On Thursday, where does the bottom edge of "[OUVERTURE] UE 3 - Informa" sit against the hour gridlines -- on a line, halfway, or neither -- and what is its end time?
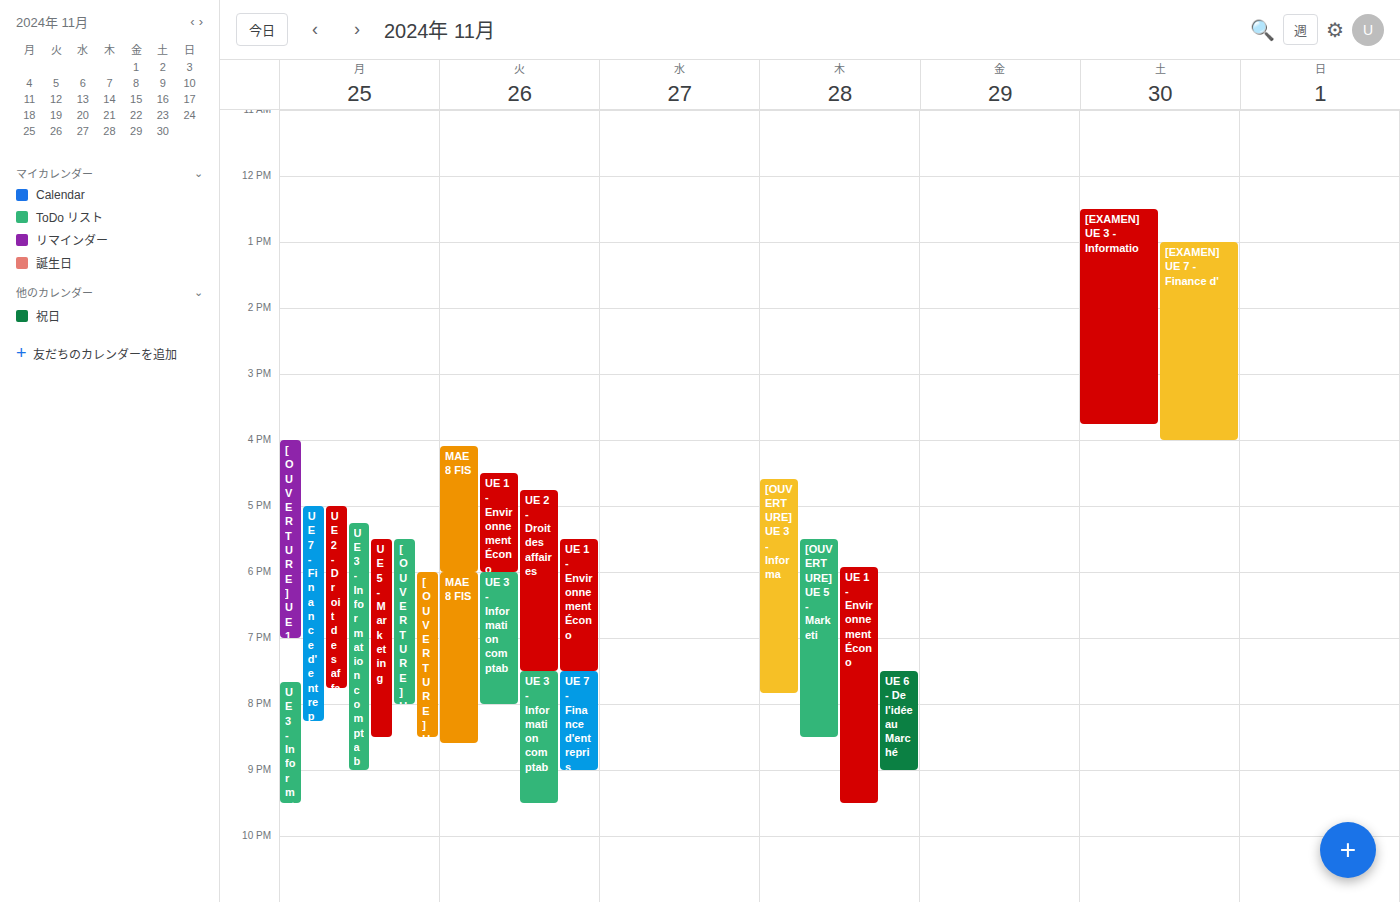
7:50 PM -- neither: 50 minutes below the 7 PM line and 10 minutes above the 8 PM line.